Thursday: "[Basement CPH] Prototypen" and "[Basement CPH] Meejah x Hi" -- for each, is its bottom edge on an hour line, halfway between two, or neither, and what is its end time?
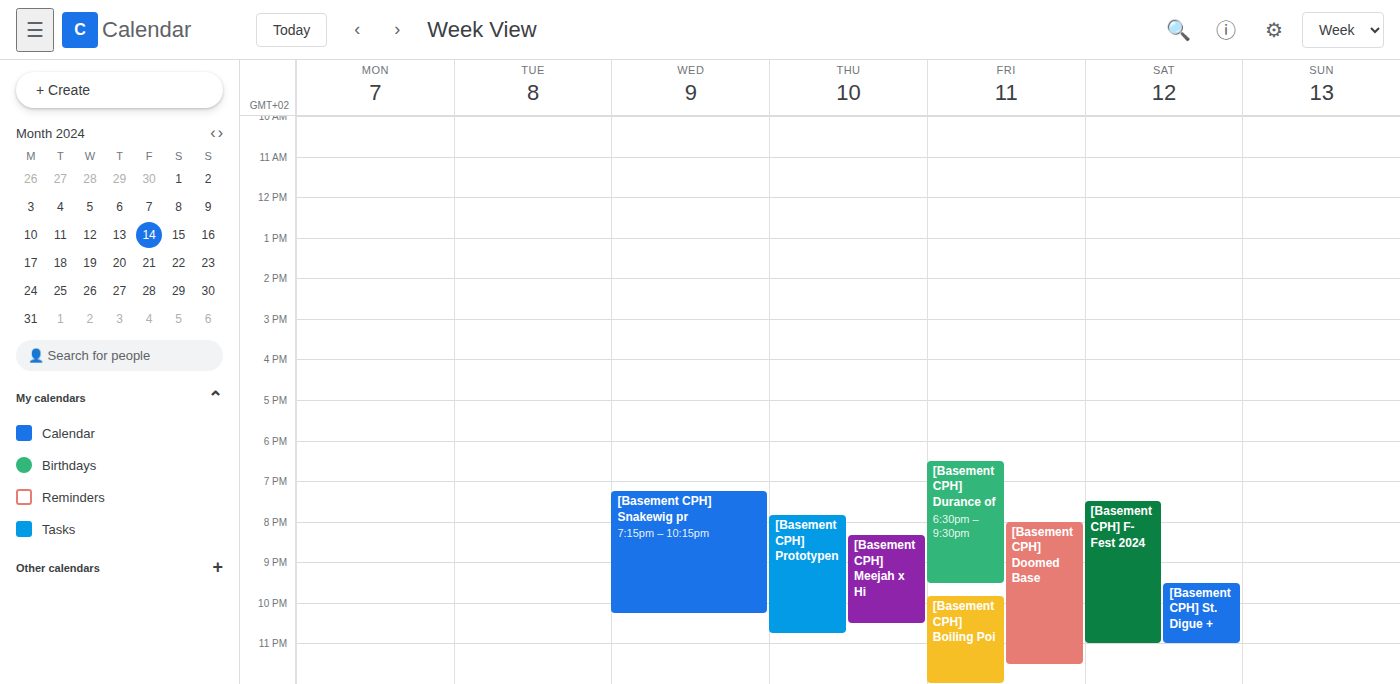
"[Basement CPH] Prototypen": 10:45 PM, neither: three quarters of the way from the 10 PM line to the 11 PM line. "[Basement CPH] Meejah x Hi": 10:30 PM, halfway between the 10 PM and 11 PM lines.